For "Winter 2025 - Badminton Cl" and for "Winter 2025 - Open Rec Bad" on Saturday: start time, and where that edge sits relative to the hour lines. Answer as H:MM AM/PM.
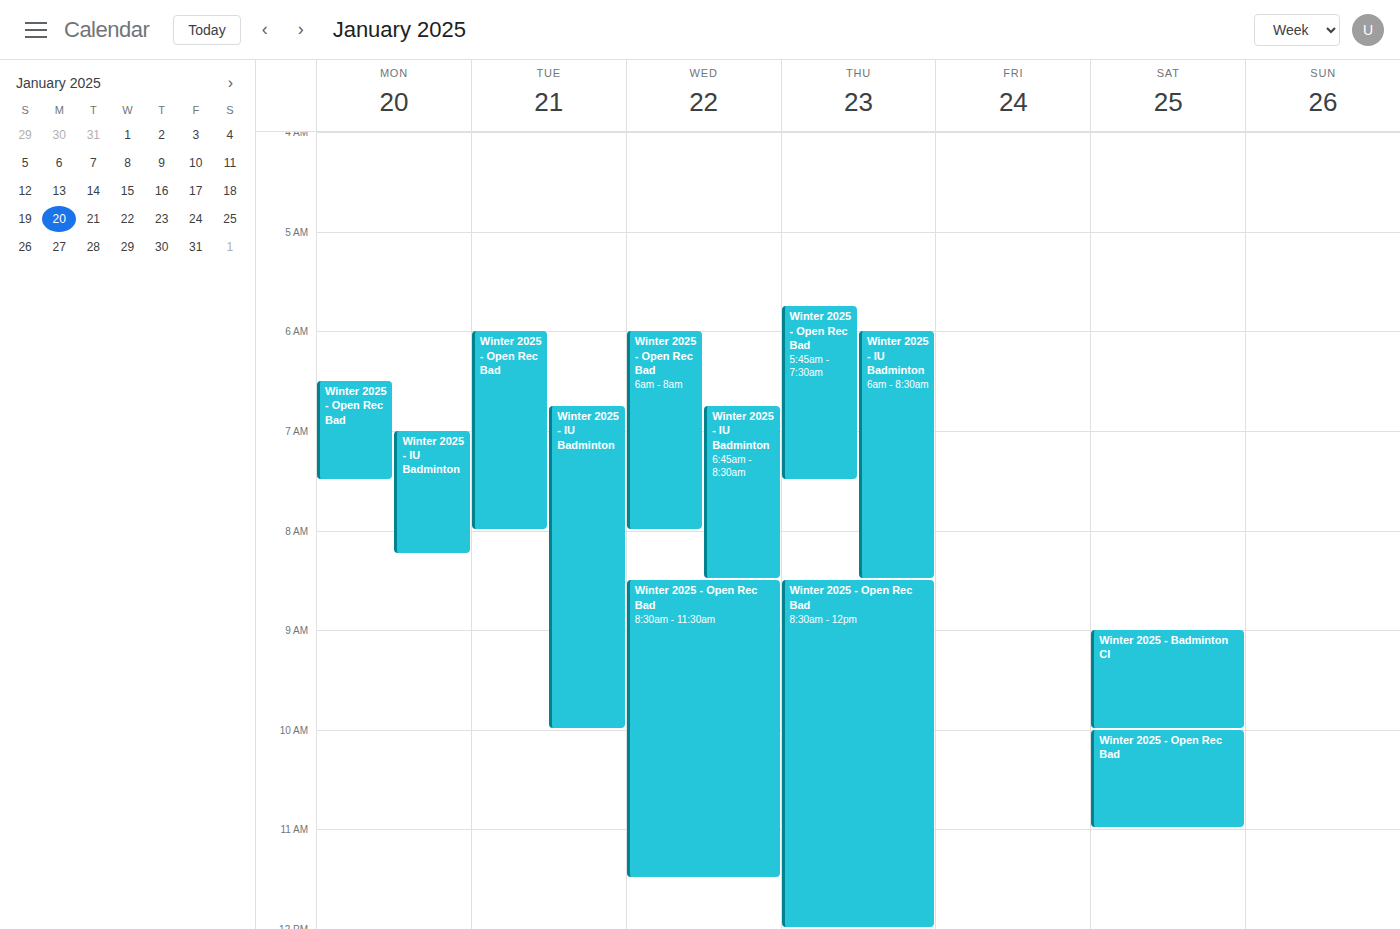
"Winter 2025 - Badminton Cl": 9:00 AM, exactly on the 9 AM line. "Winter 2025 - Open Rec Bad": 10:00 AM, exactly on the 10 AM line.